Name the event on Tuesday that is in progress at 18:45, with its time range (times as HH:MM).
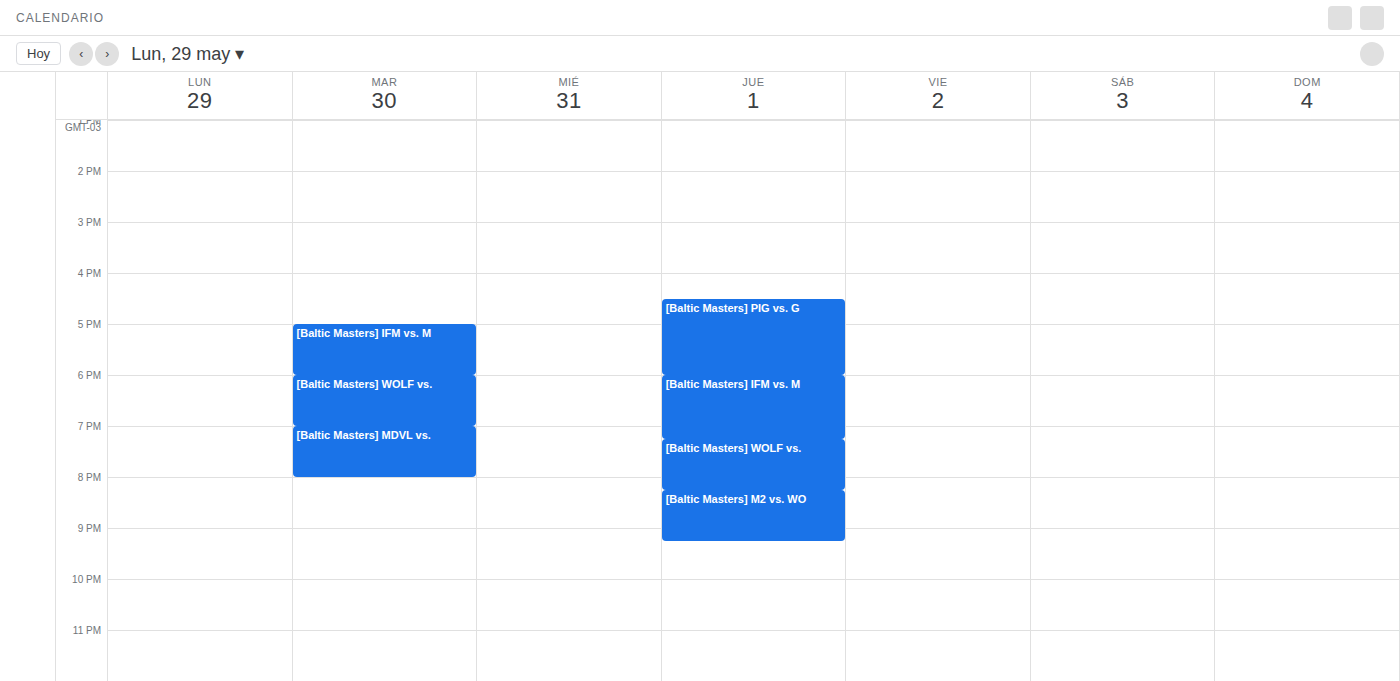
"[Baltic Masters] WOLF vs.", 18:00 to 19:00